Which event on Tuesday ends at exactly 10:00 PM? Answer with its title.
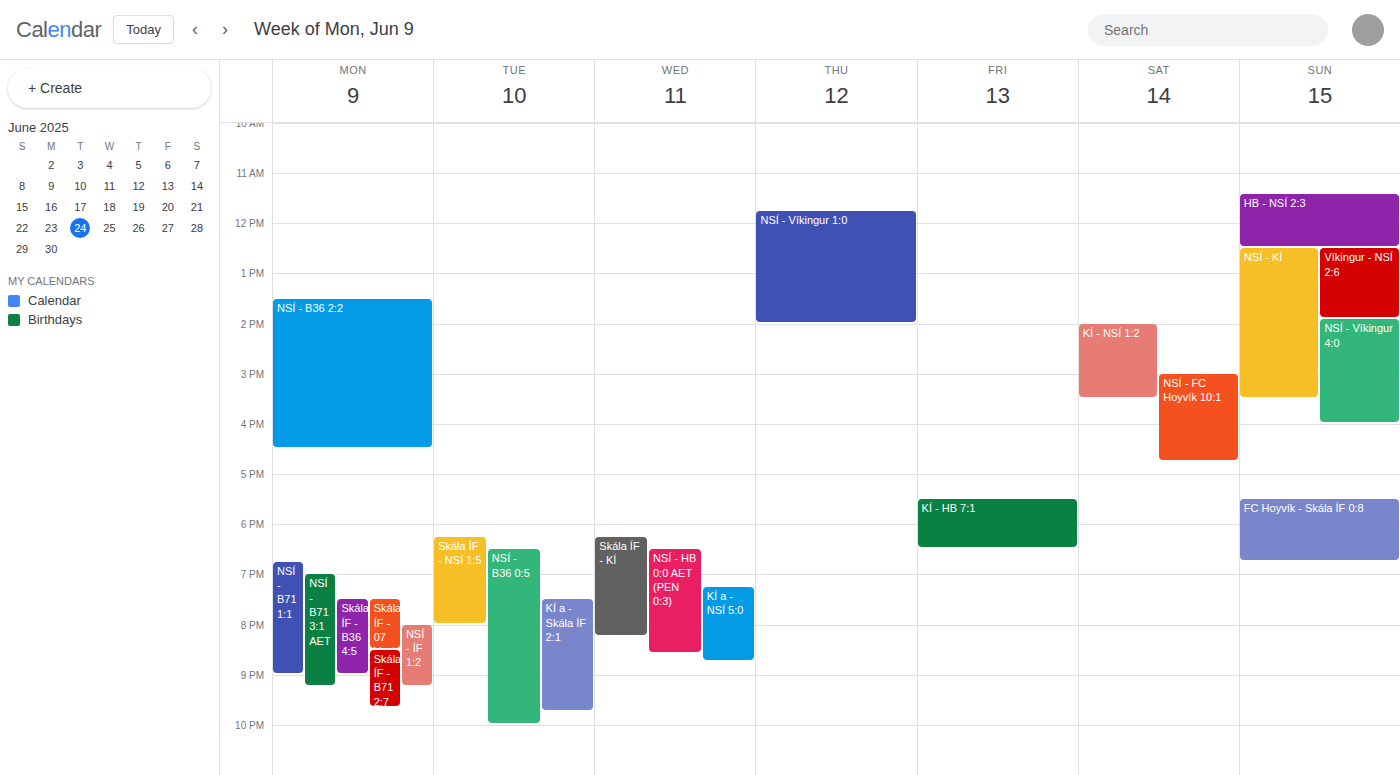
"NSÍ - B36 0:5"